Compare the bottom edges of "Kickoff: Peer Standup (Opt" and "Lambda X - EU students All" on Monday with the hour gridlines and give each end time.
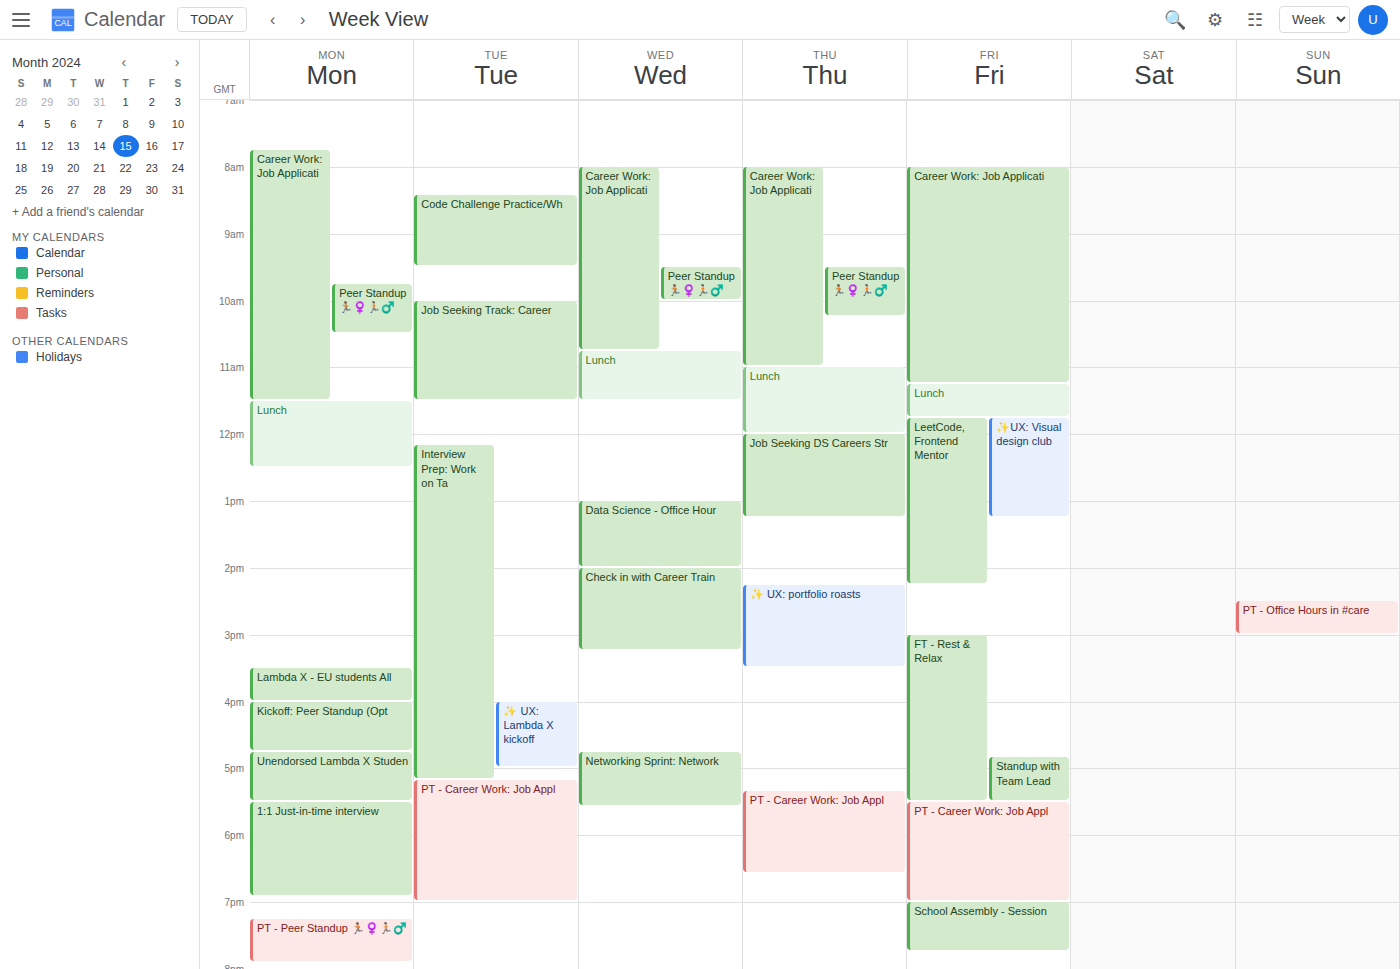
"Kickoff: Peer Standup (Opt": 4:45 PM, neither: three quarters of the way from the 4 PM line to the 5 PM line. "Lambda X - EU students All": 4:00 PM, exactly on the 4 PM line.